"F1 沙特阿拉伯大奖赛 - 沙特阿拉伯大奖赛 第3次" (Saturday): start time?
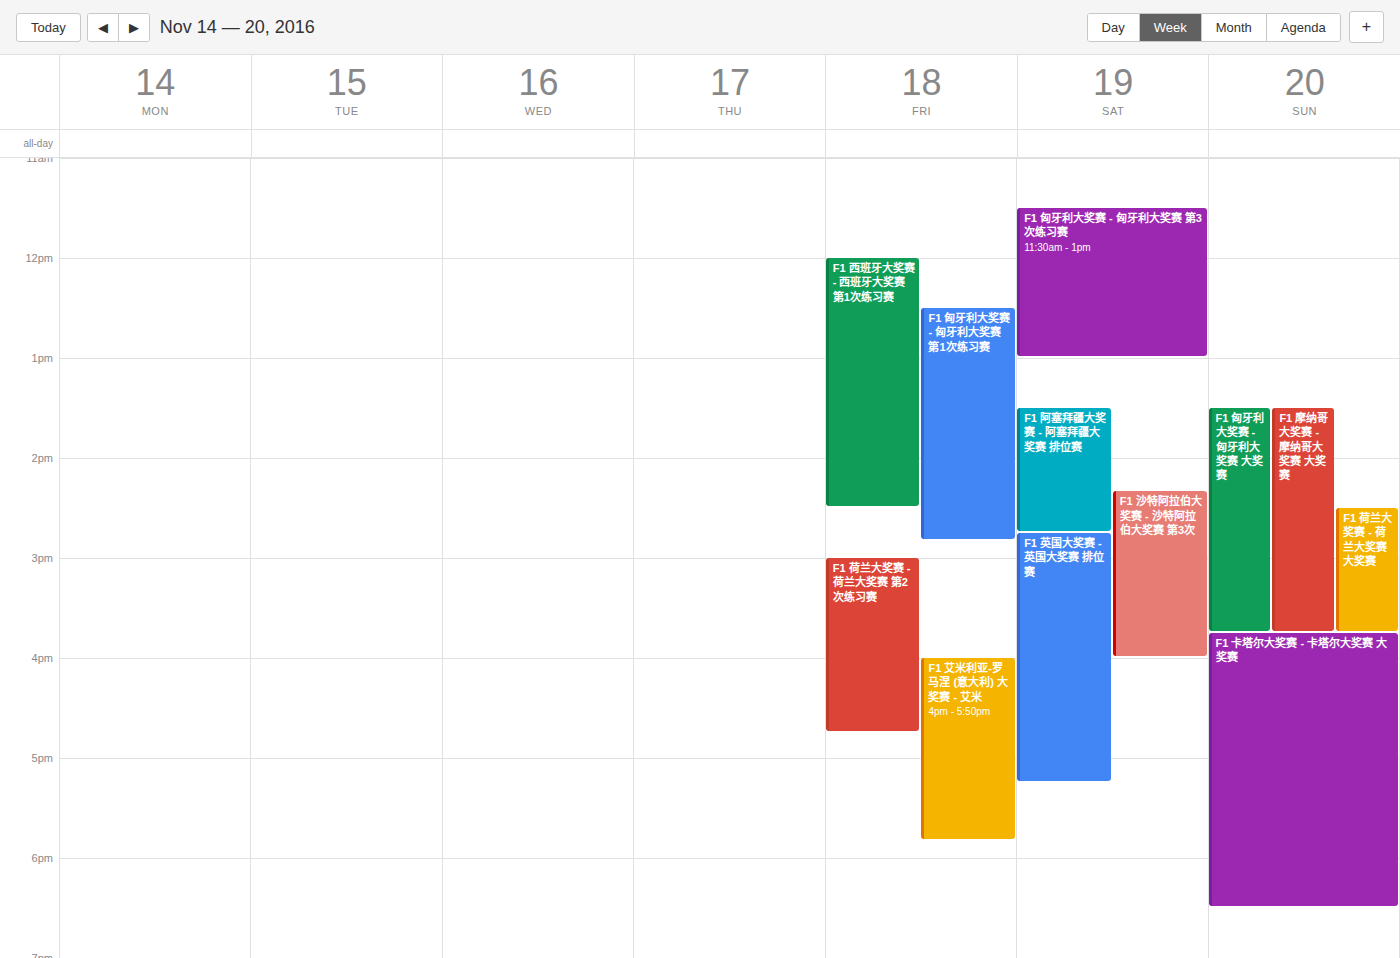
2:20 PM